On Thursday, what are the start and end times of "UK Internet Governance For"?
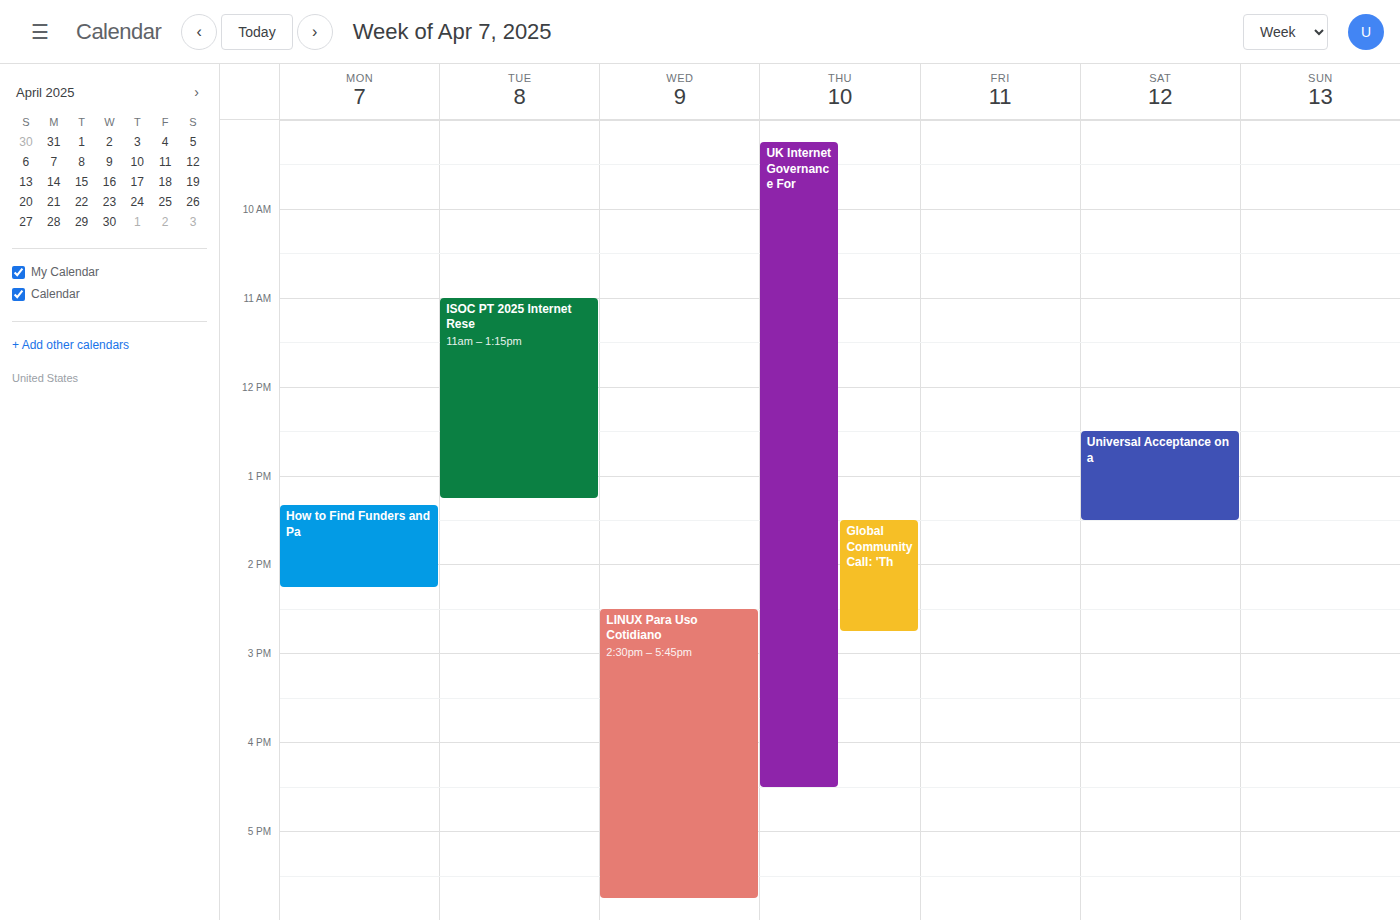
9:15 AM to 4:30 PM